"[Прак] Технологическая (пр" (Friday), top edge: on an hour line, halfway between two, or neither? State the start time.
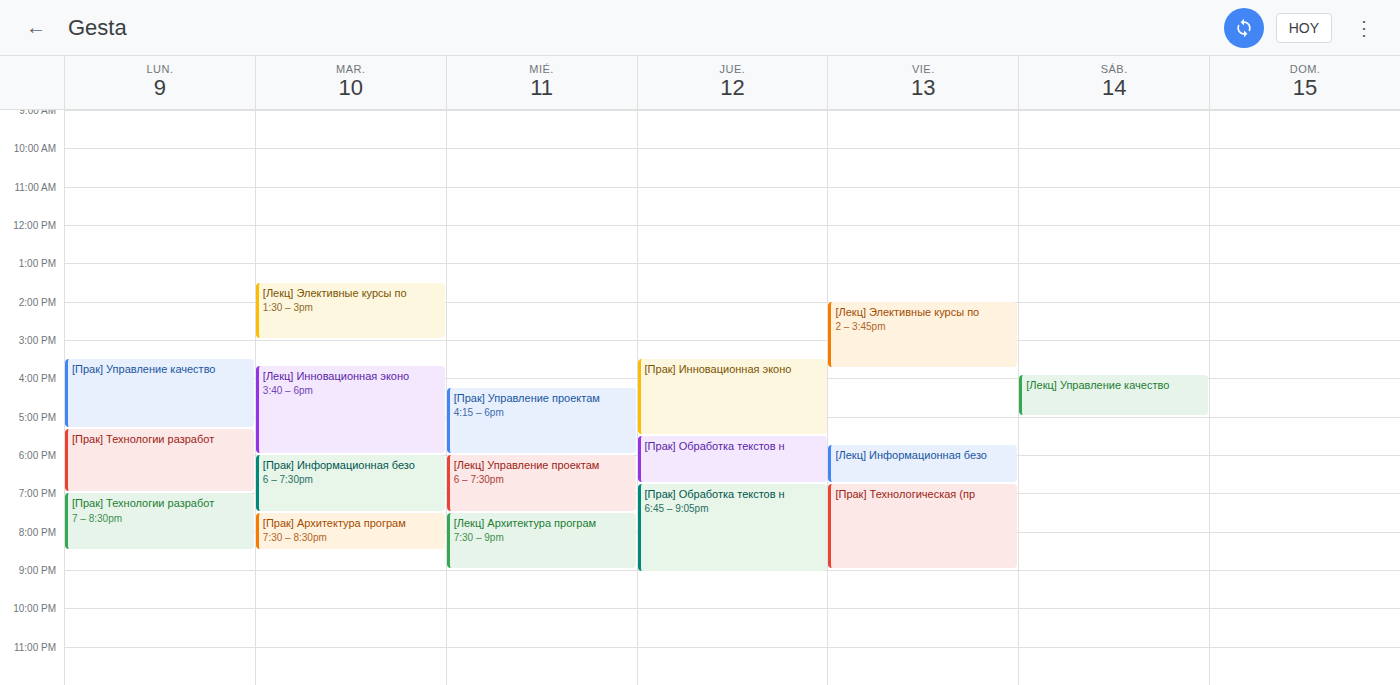
6:45 PM -- neither: three quarters of the way from the 6 PM line to the 7 PM line.